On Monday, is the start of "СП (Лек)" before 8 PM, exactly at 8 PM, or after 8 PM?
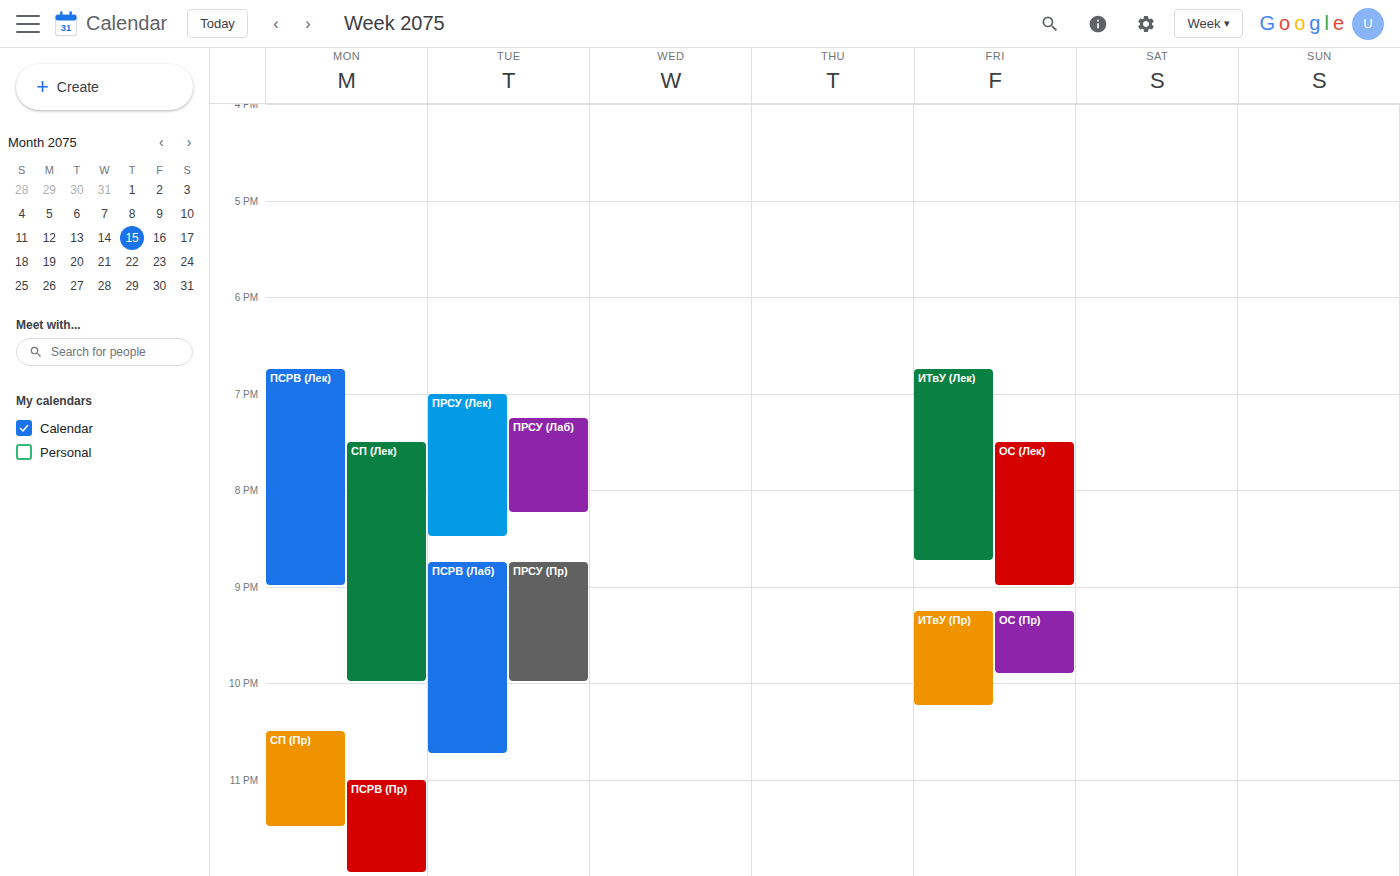
7:30 PM -- before 8 PM, 30 minutes above the 8 PM line.